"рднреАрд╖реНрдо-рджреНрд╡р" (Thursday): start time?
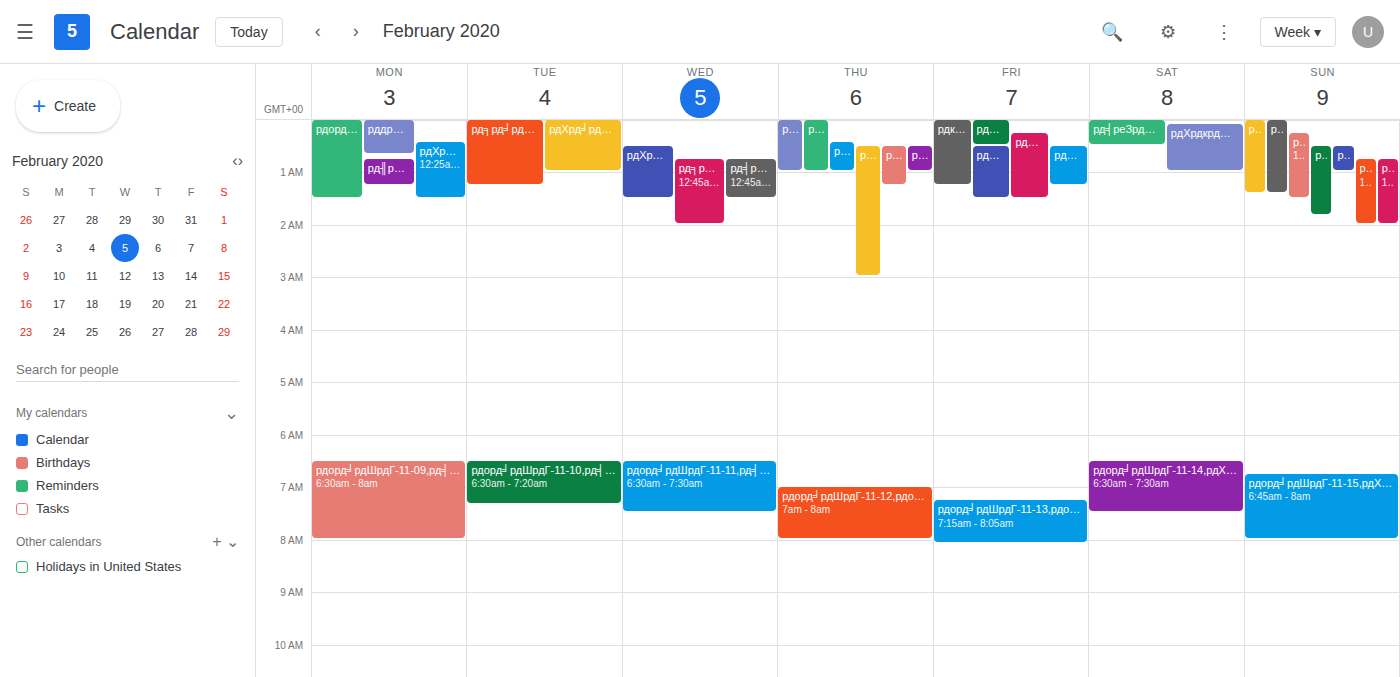
12:30 AM